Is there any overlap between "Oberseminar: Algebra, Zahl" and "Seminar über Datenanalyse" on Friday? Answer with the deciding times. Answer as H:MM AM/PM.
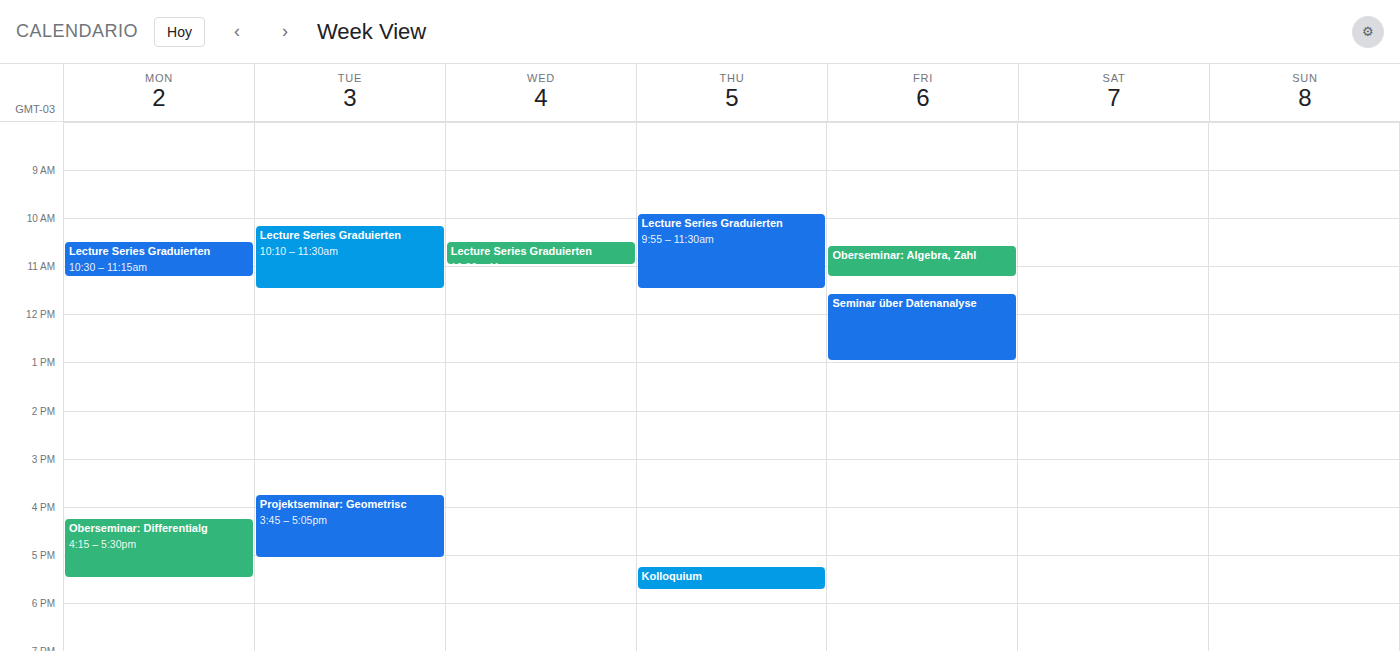
"Oberseminar: Algebra, Zahl" ends at 11:15 AM and "Seminar über Datenanalyse" starts at 11:35 AM -- no overlap.